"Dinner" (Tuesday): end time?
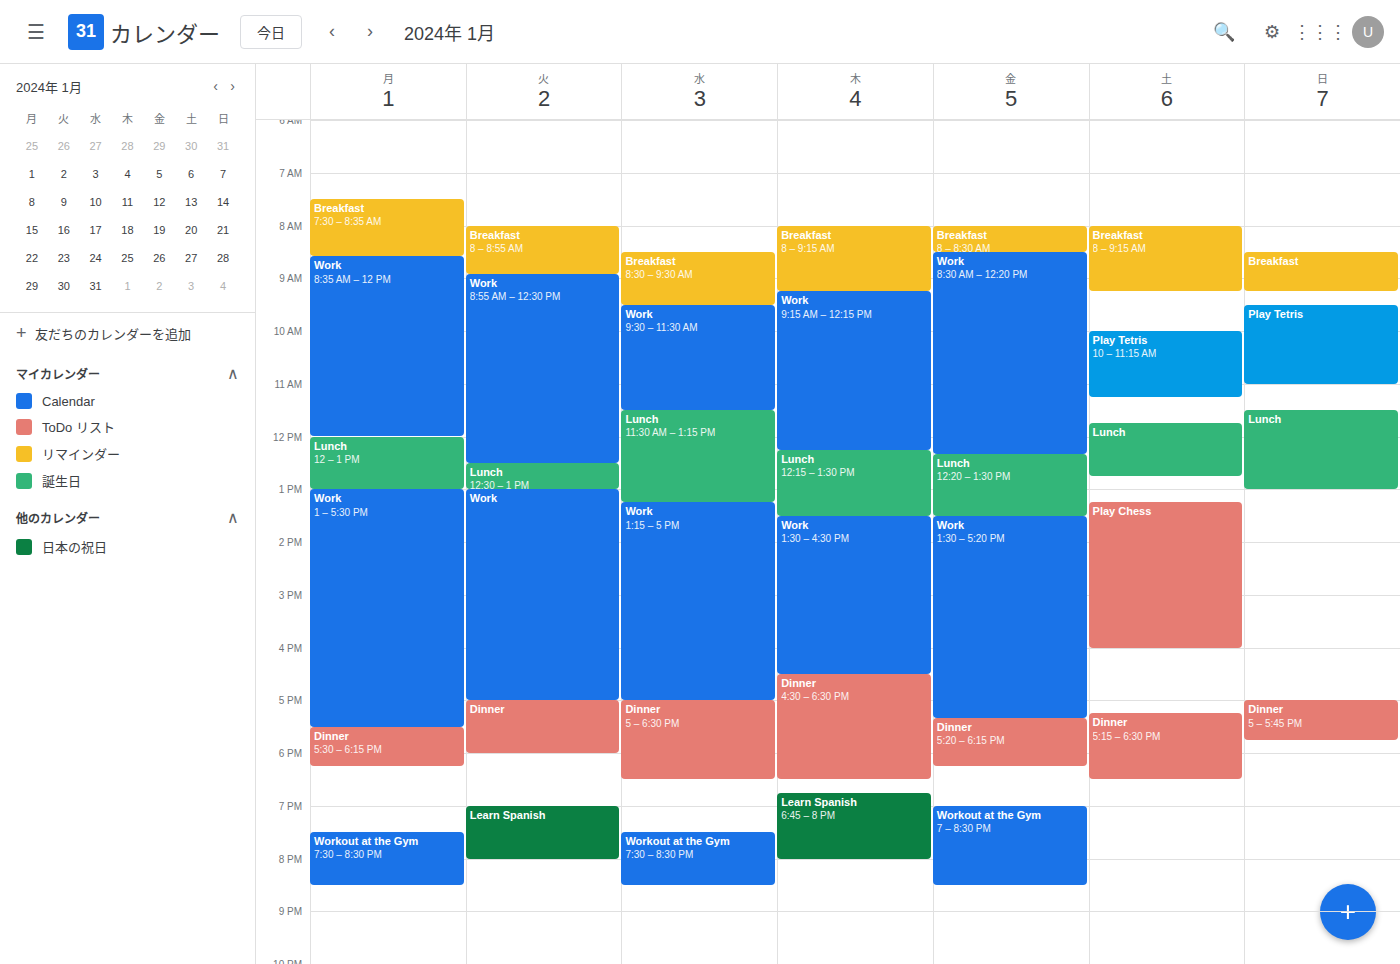
6:00 PM